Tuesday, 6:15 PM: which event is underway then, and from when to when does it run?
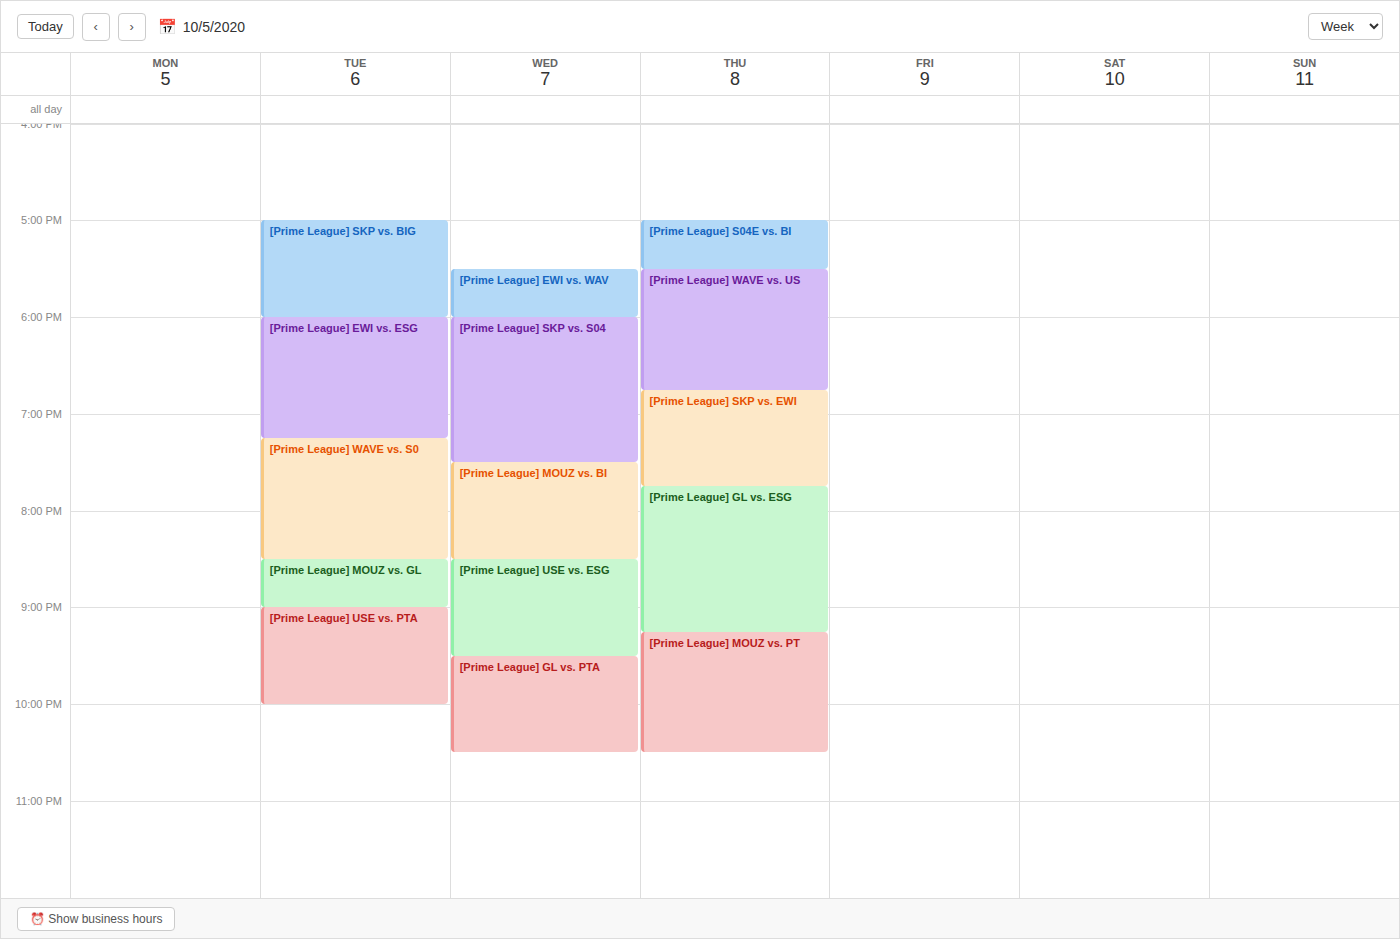
"[Prime League] EWI vs. ESG", 6:00 PM to 7:15 PM